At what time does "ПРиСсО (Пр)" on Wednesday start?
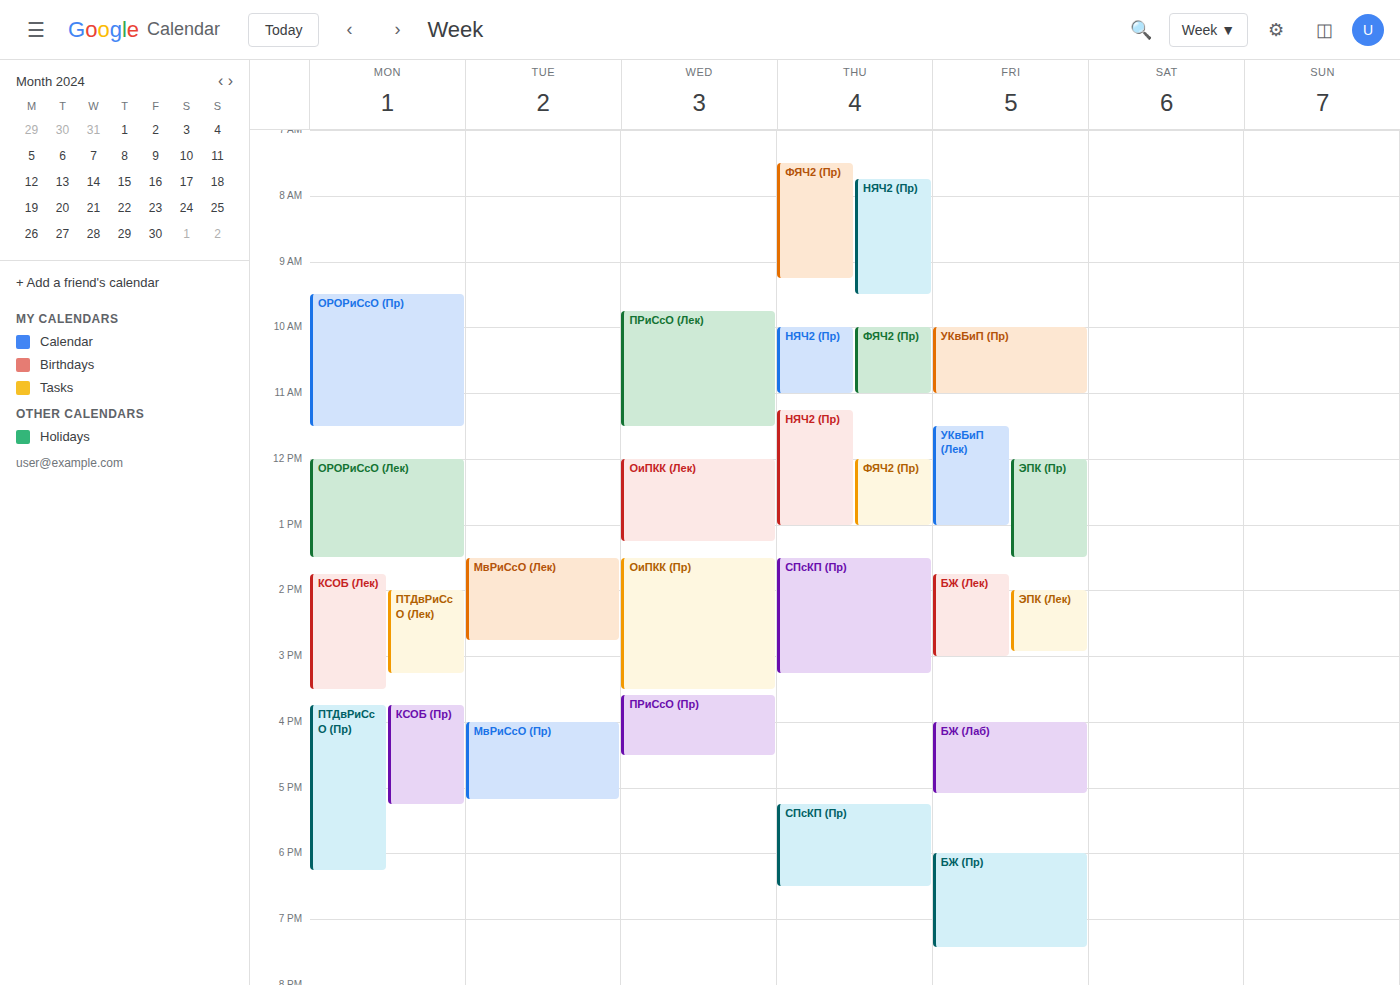
3:35 PM